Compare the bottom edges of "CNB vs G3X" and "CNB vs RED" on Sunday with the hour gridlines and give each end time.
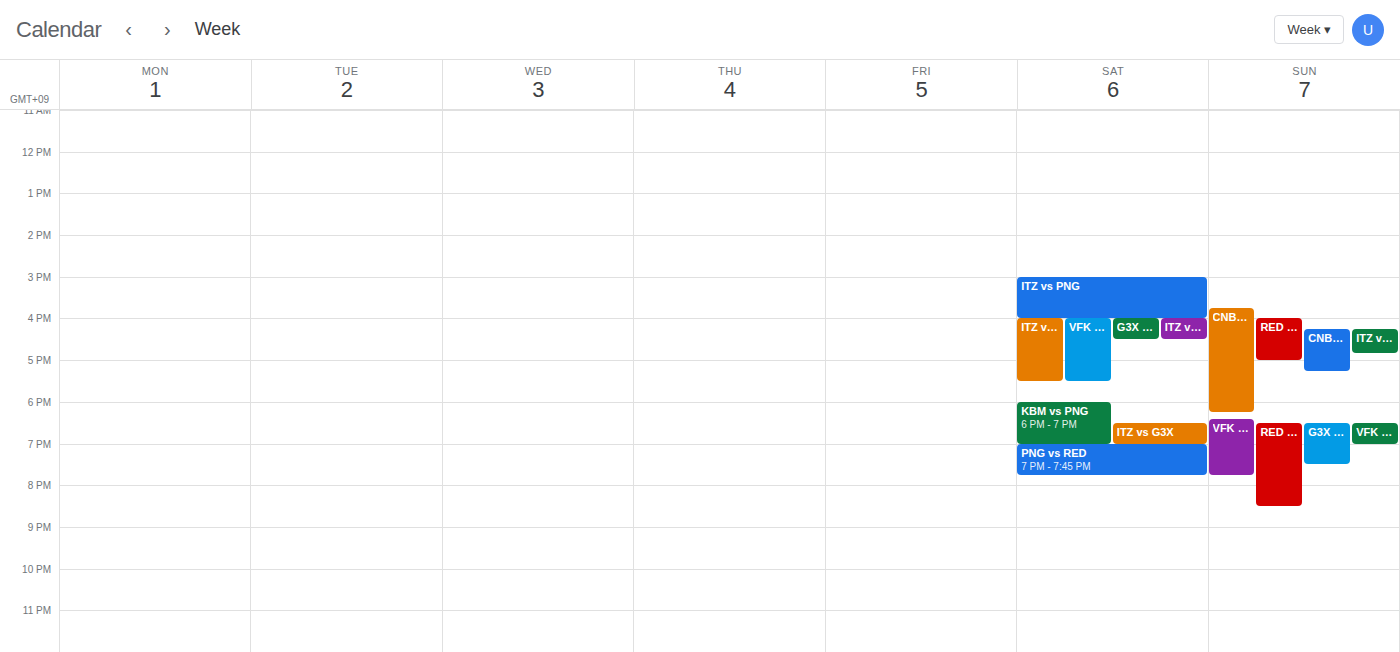
"CNB vs G3X": 5:15 PM, neither: a quarter of the way from the 5 PM line to the 6 PM line. "CNB vs RED": 6:15 PM, neither: a quarter of the way from the 6 PM line to the 7 PM line.